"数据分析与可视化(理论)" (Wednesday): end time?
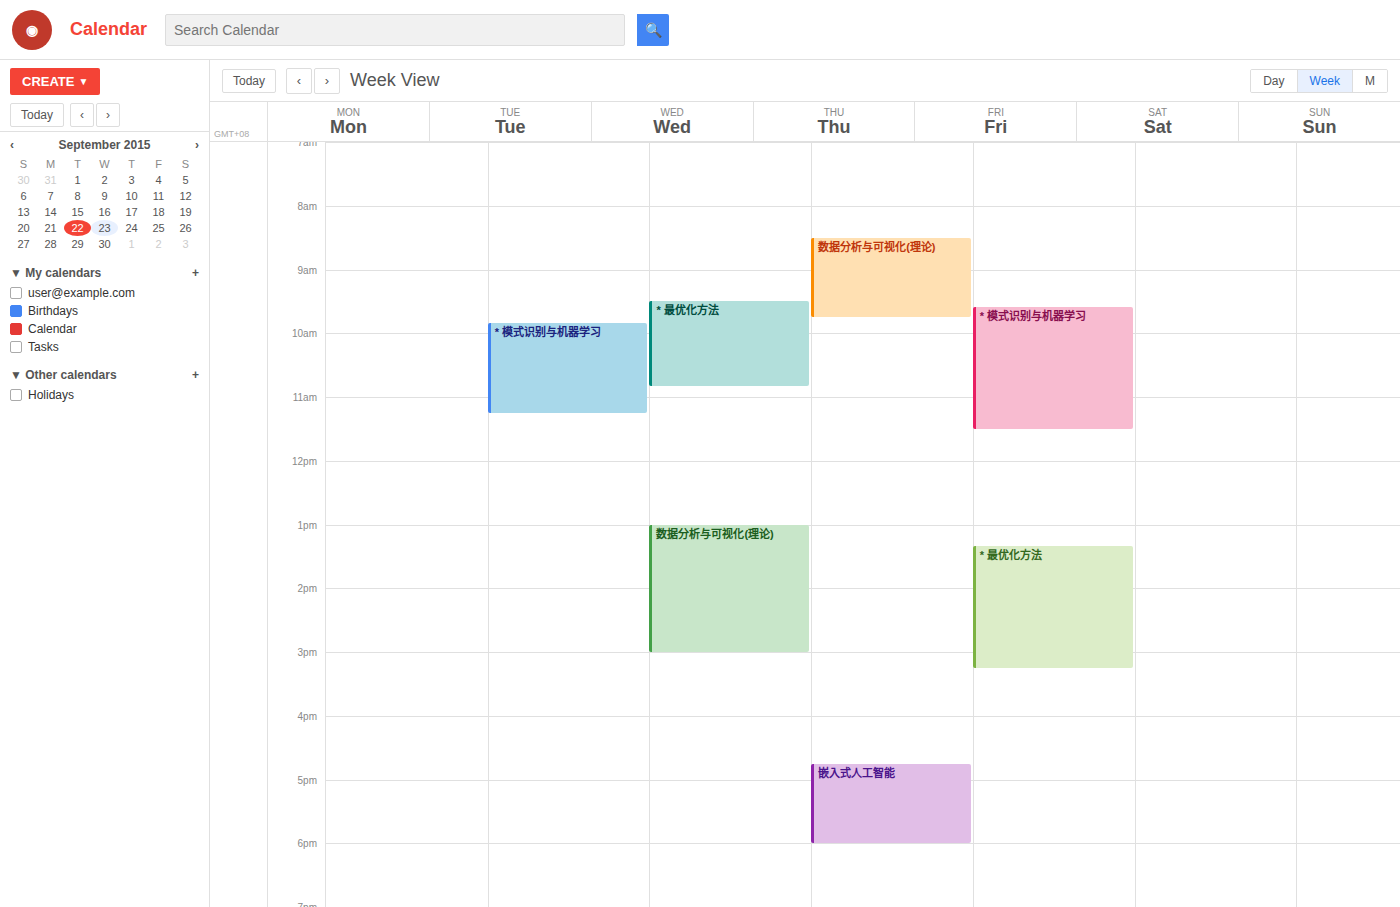
3:00 PM